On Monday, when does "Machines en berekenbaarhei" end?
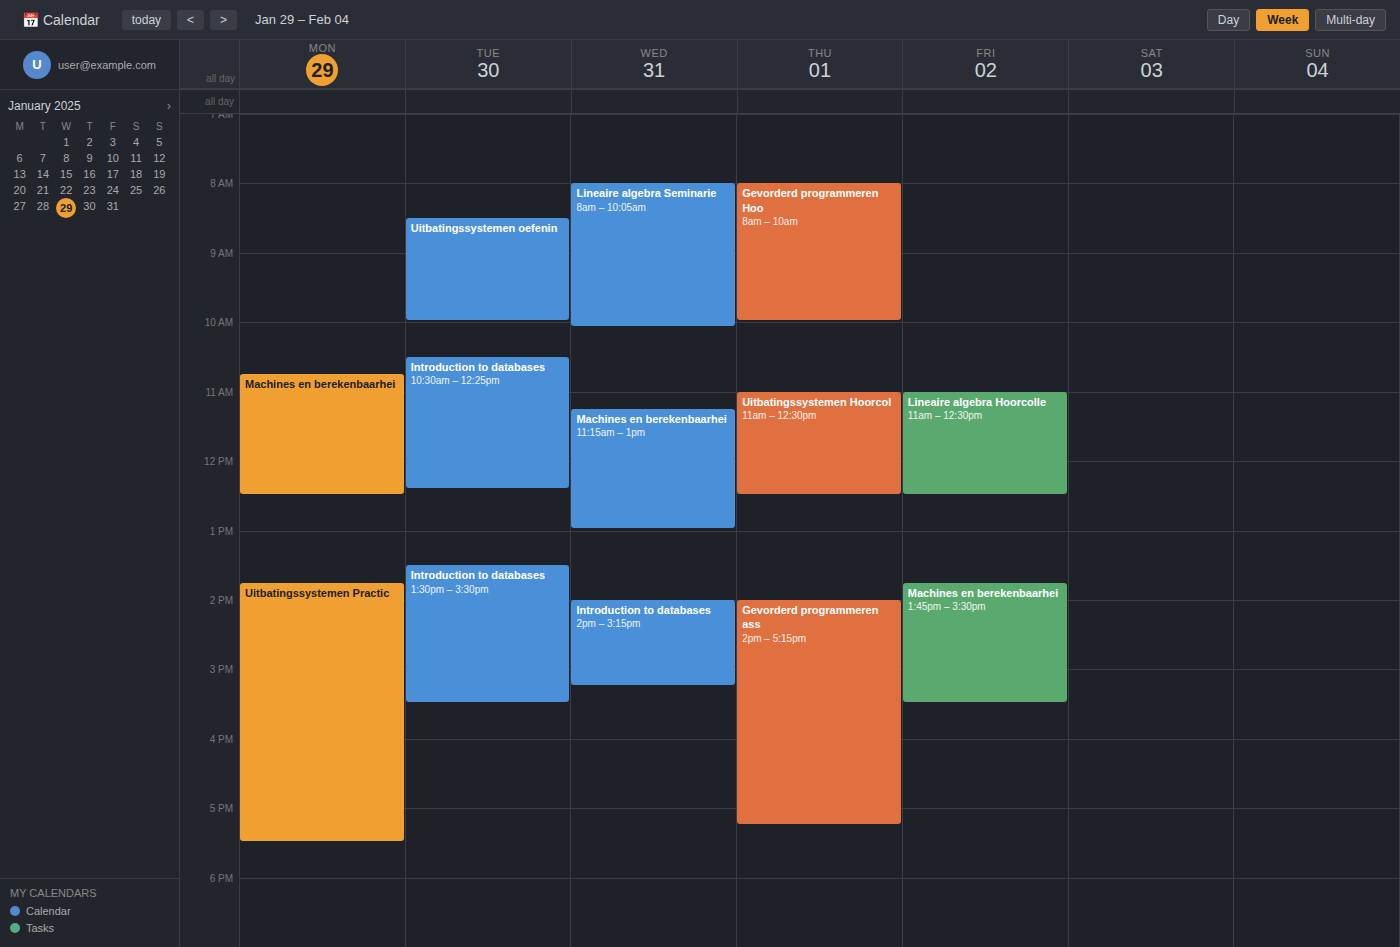
12:30 PM